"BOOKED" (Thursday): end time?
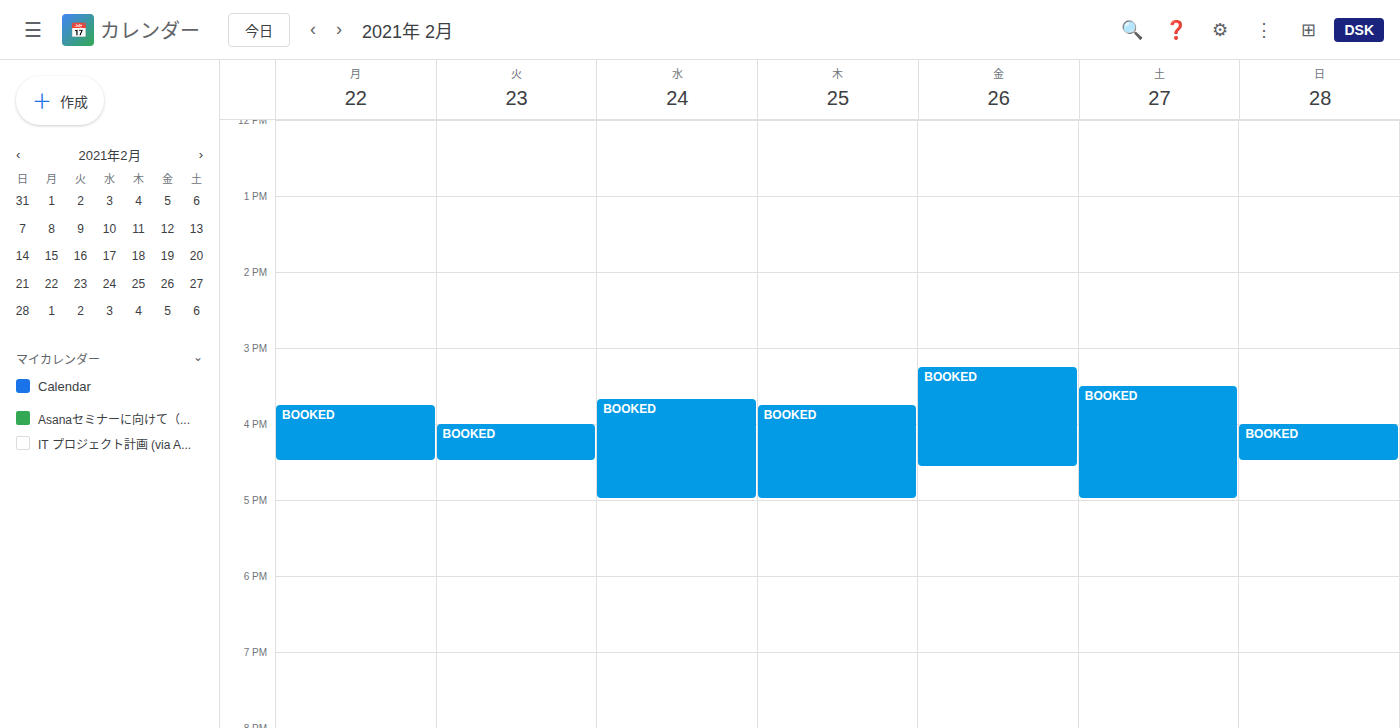
5:00 PM